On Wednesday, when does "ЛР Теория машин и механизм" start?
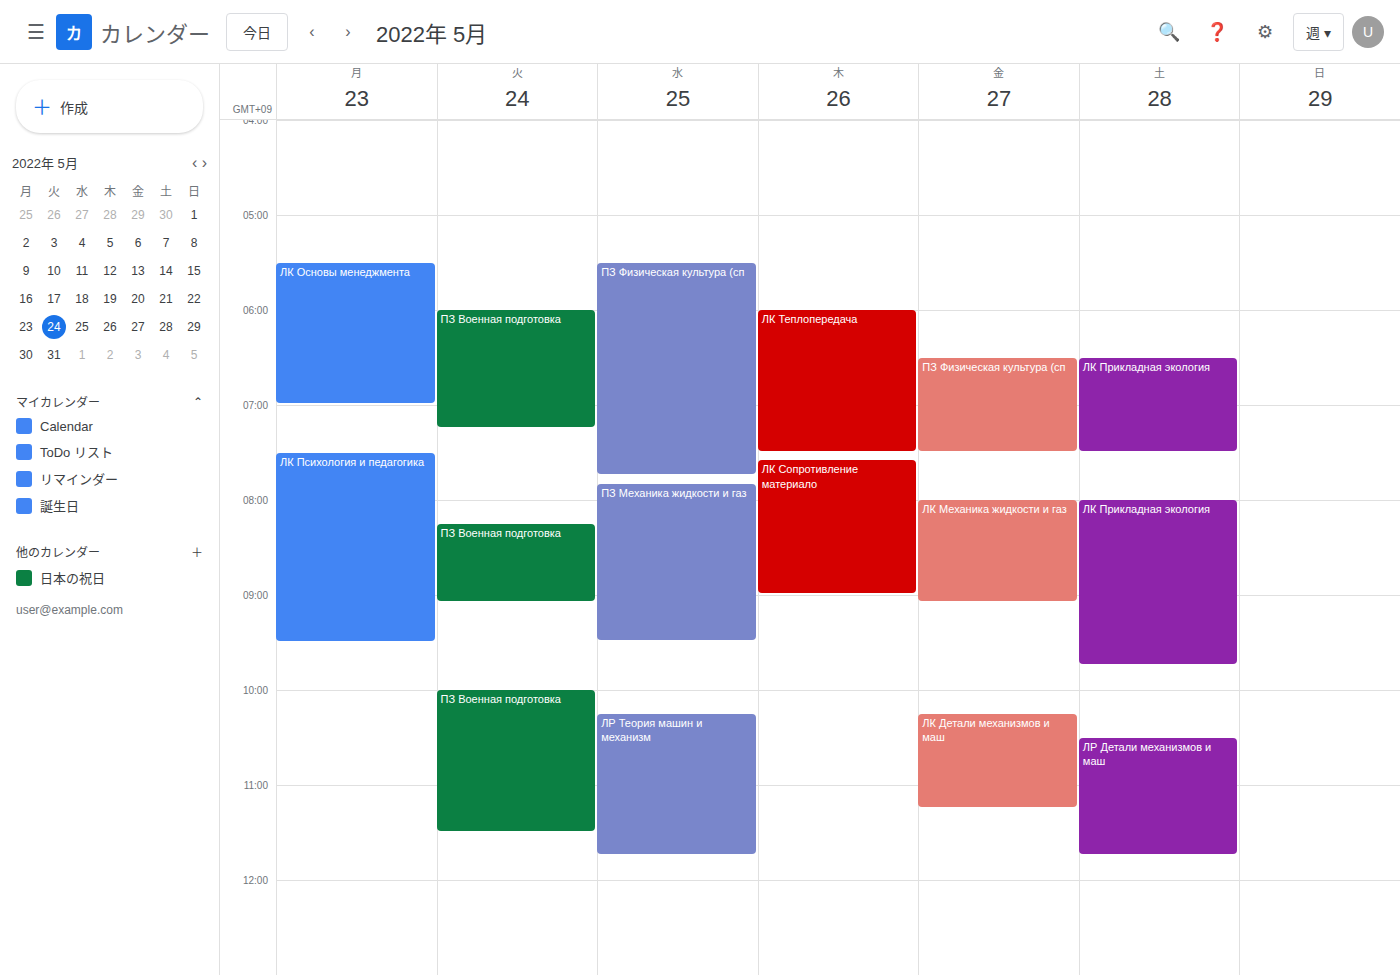
10:15 AM